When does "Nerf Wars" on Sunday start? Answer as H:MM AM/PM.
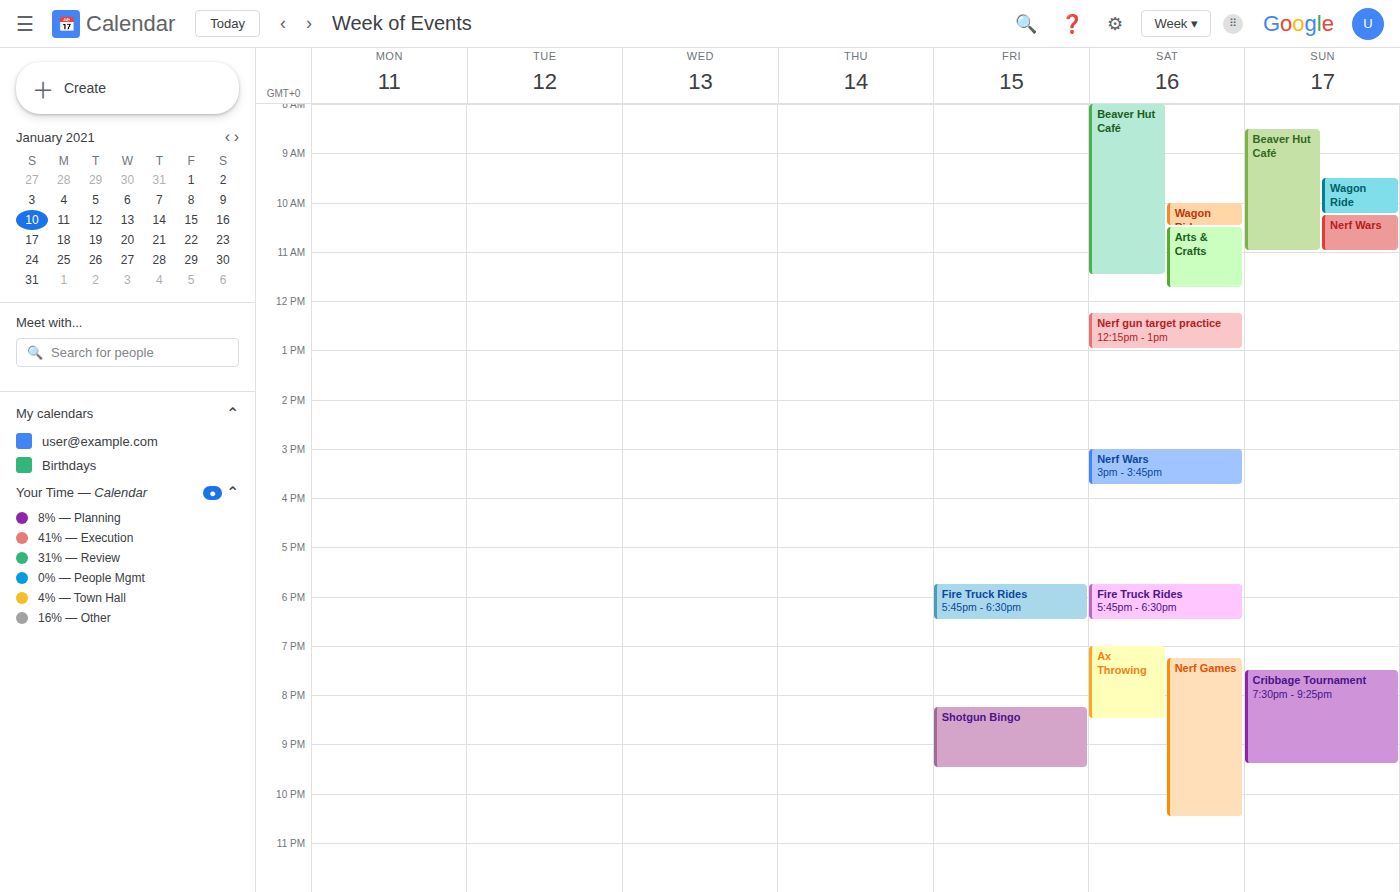
10:15 AM